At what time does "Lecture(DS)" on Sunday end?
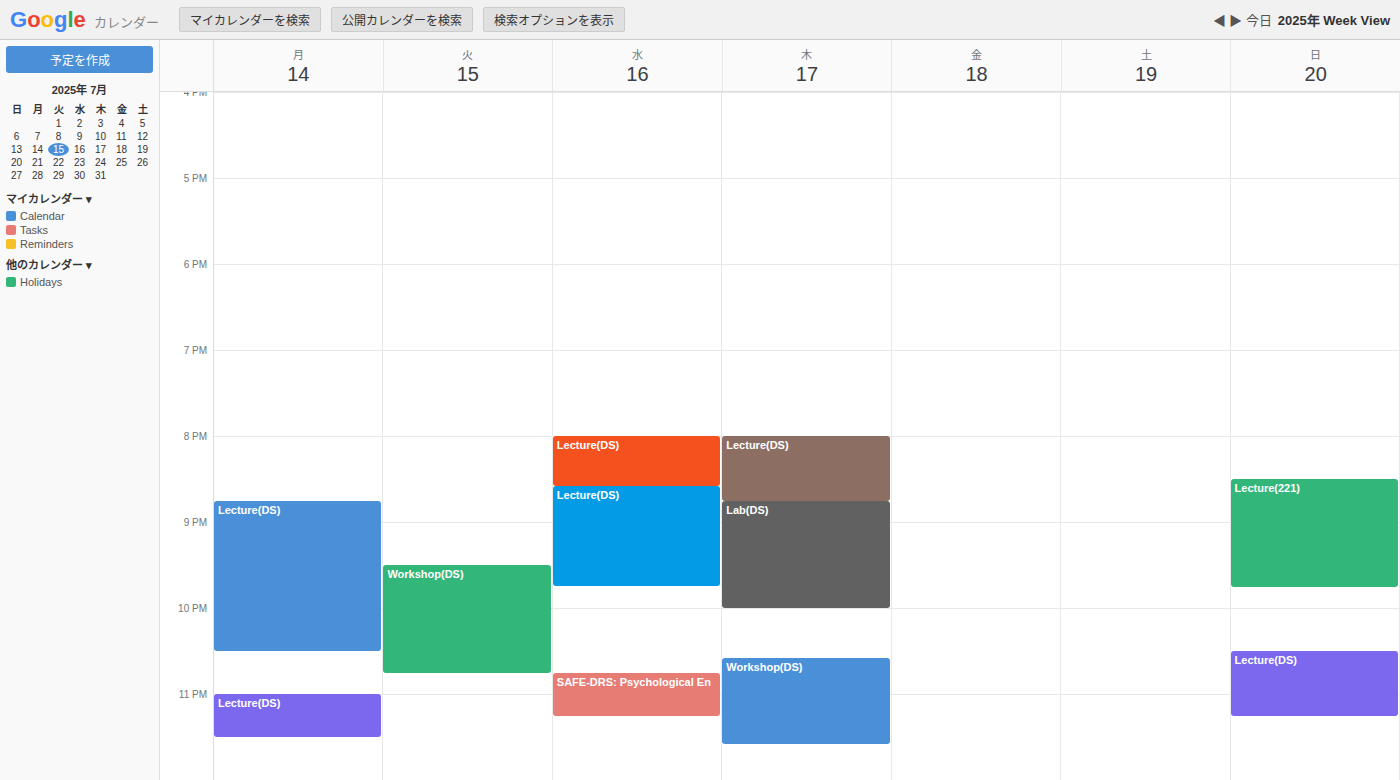
11:15 PM